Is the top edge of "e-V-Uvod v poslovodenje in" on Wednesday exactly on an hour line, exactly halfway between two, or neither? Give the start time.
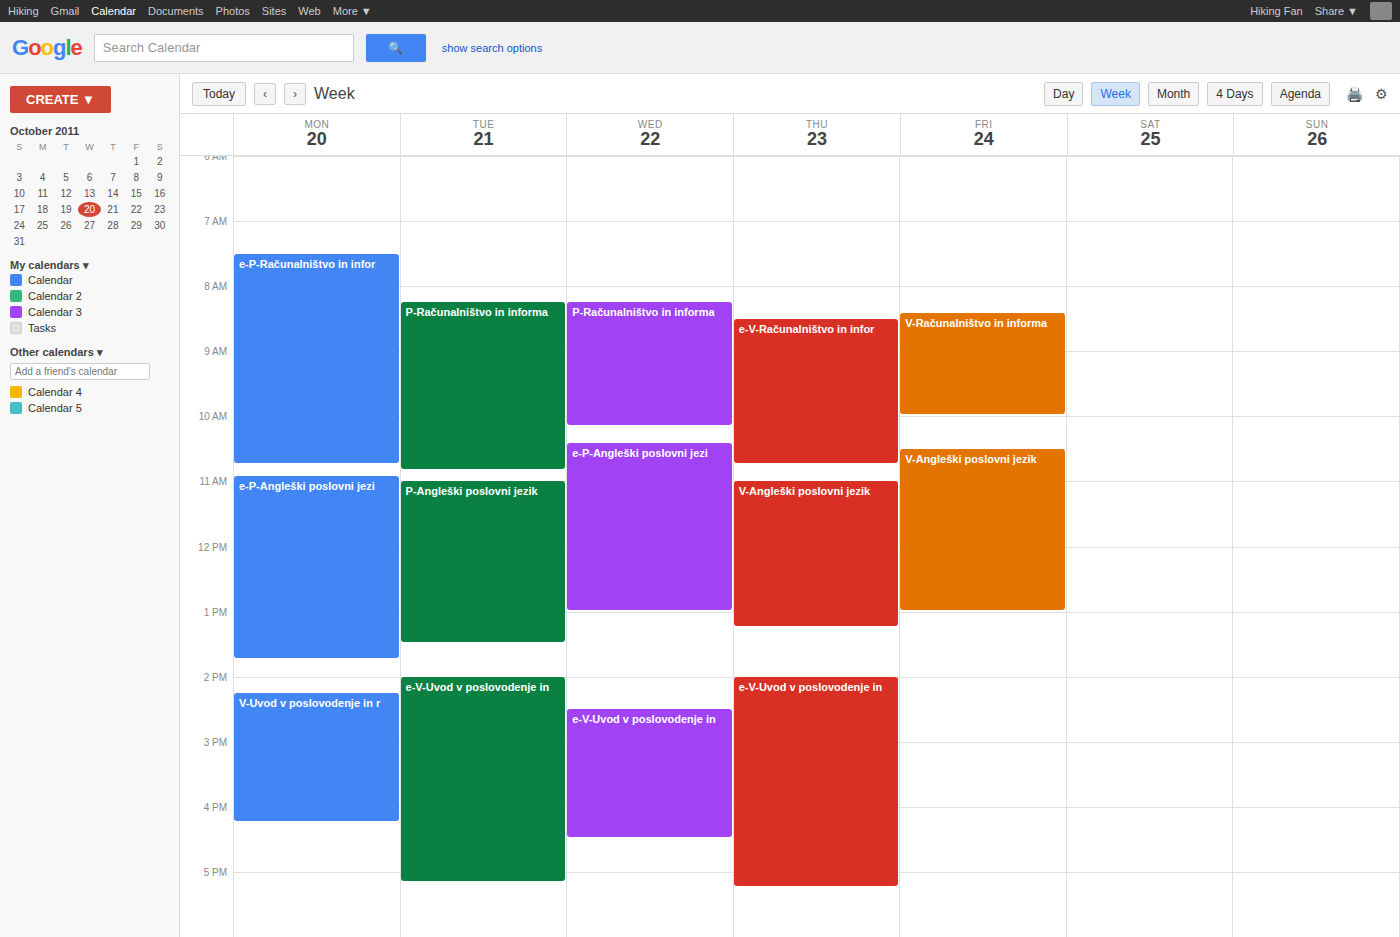
2:30 PM -- halfway between the 2 PM and 3 PM lines.